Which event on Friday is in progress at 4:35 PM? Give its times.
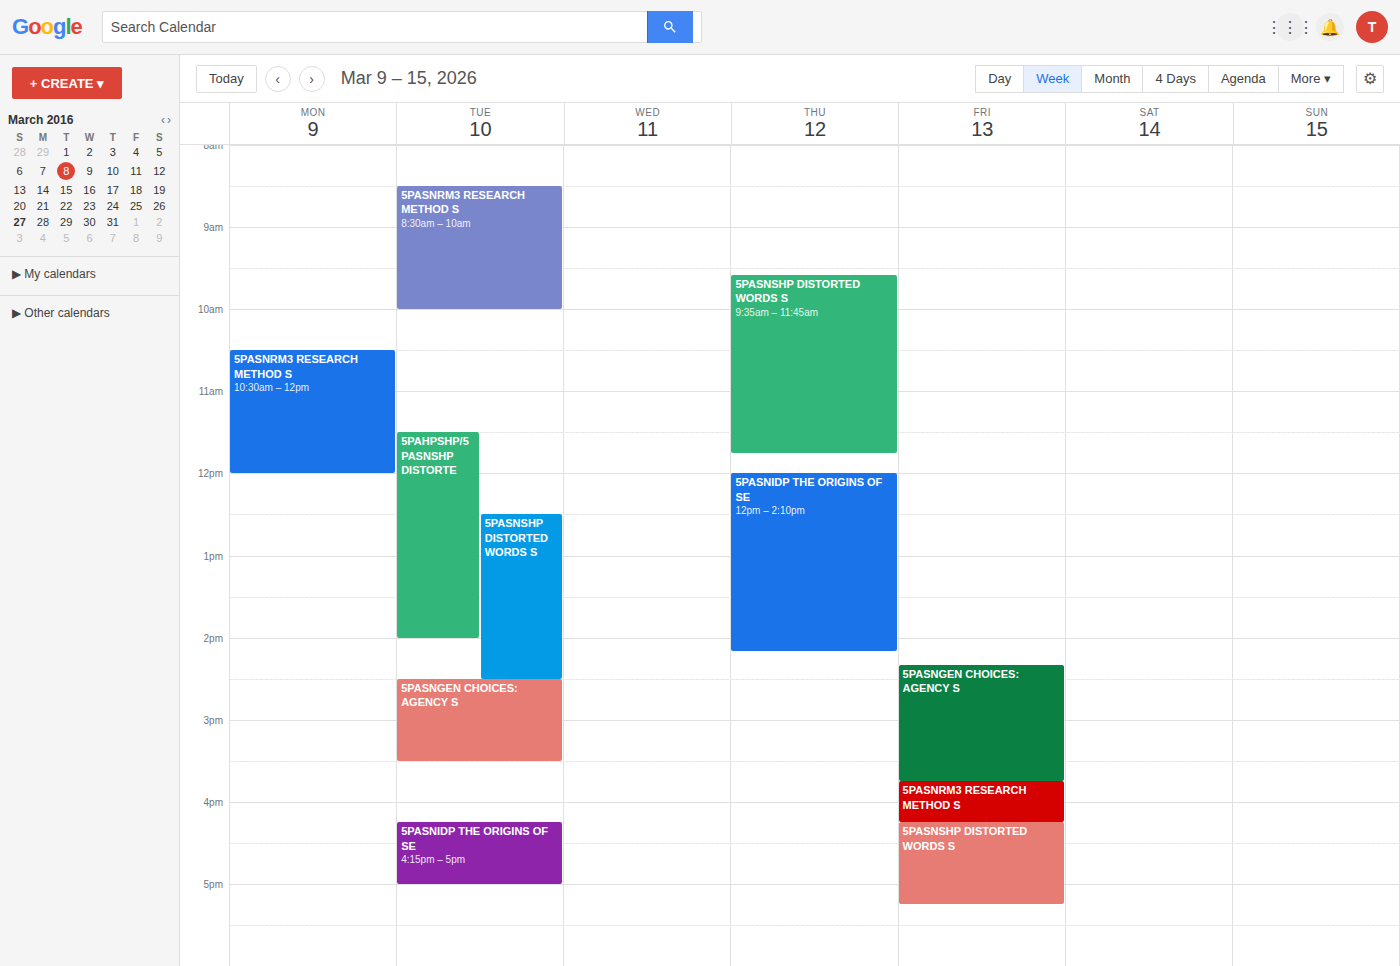
"5PASNSHP DISTORTED WORDS S", 4:15 PM to 5:15 PM